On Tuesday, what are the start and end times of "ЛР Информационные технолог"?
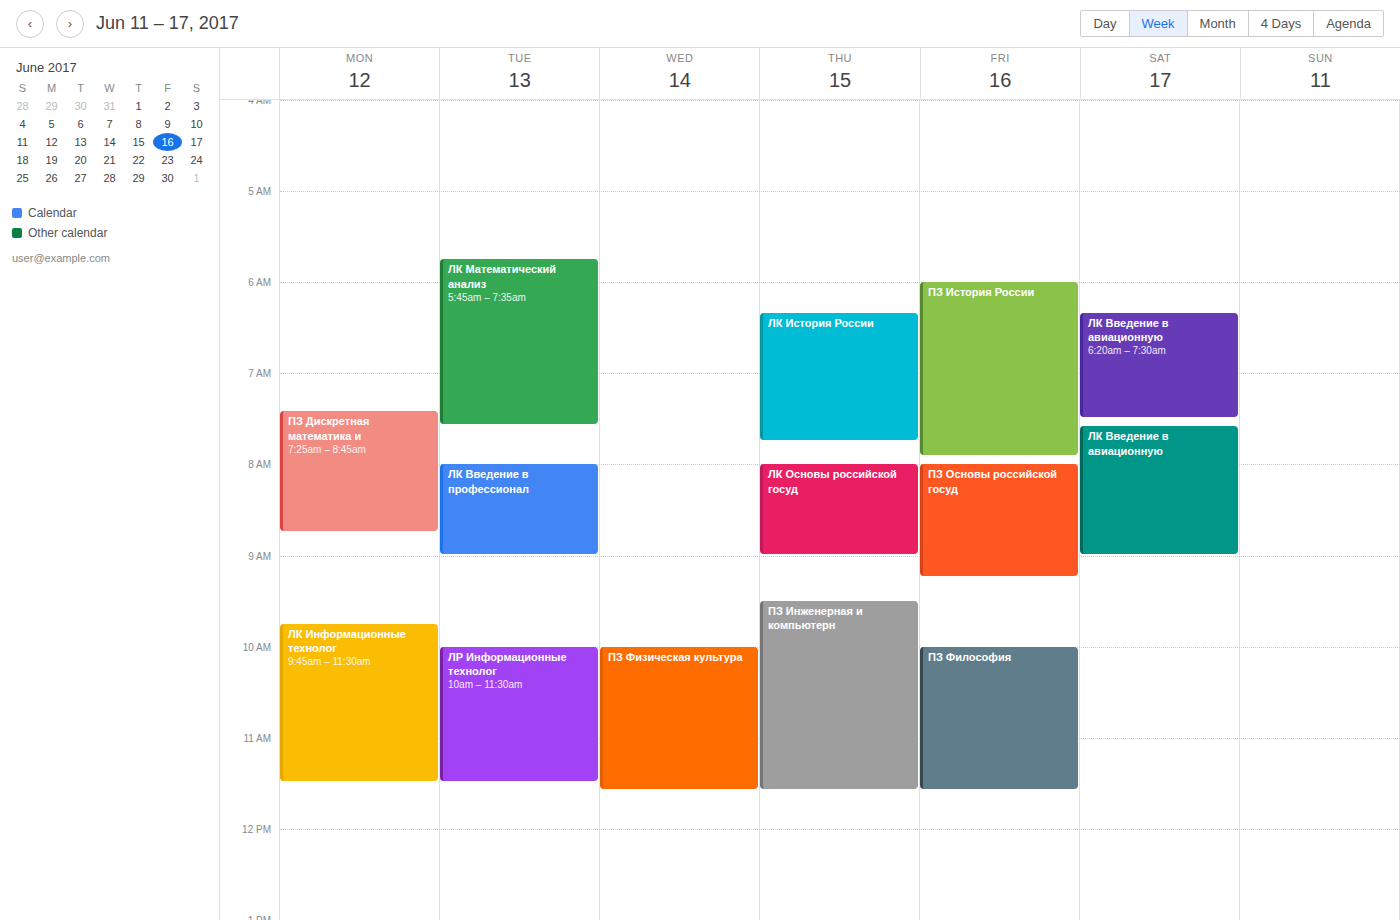
10:00 AM to 11:30 AM